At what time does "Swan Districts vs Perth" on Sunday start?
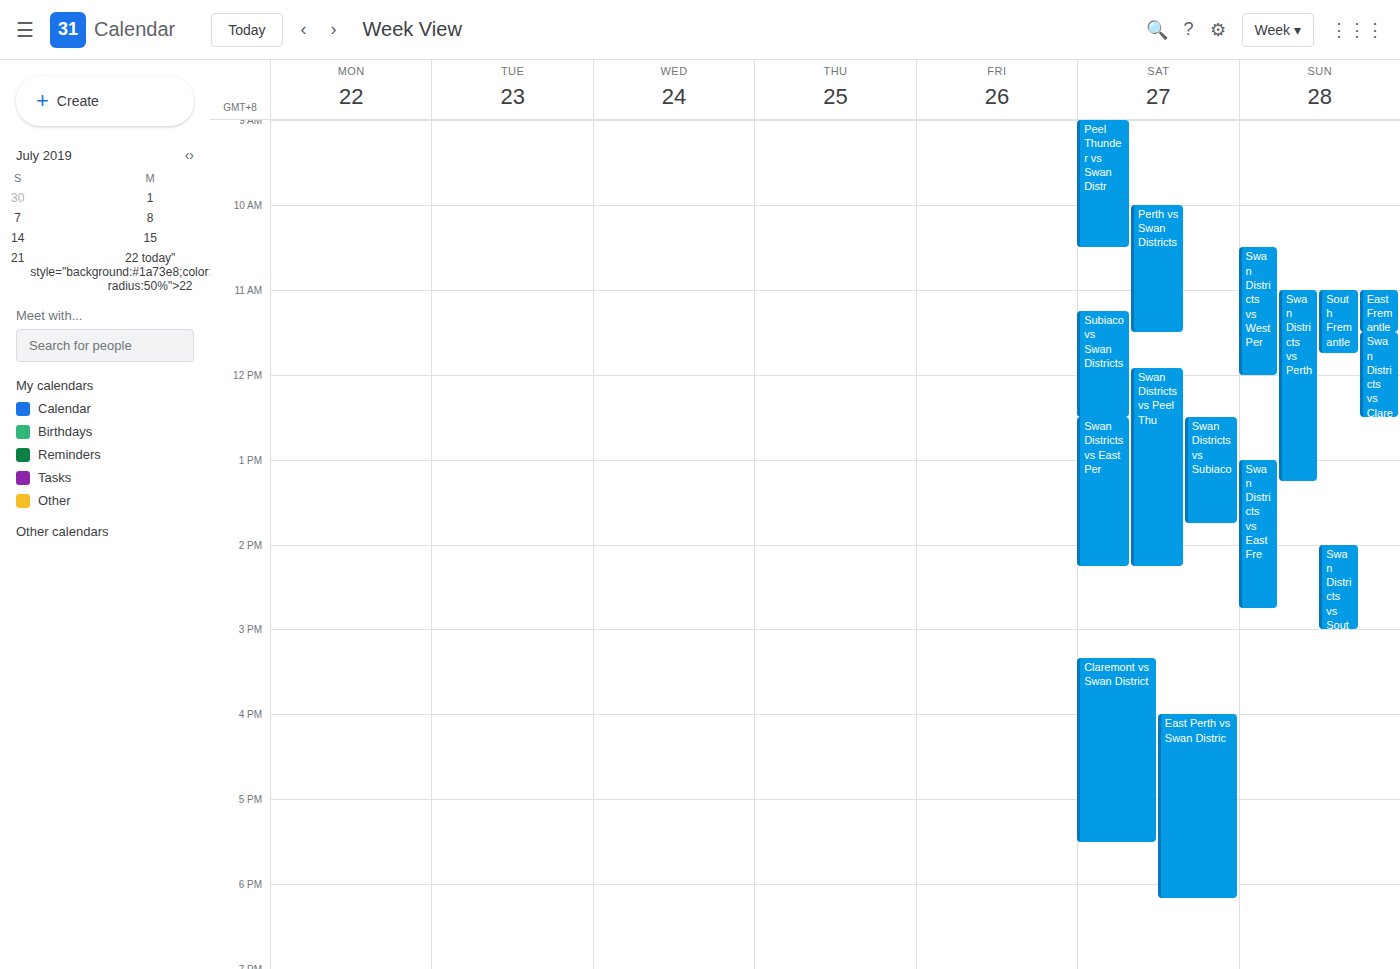
11:00 AM